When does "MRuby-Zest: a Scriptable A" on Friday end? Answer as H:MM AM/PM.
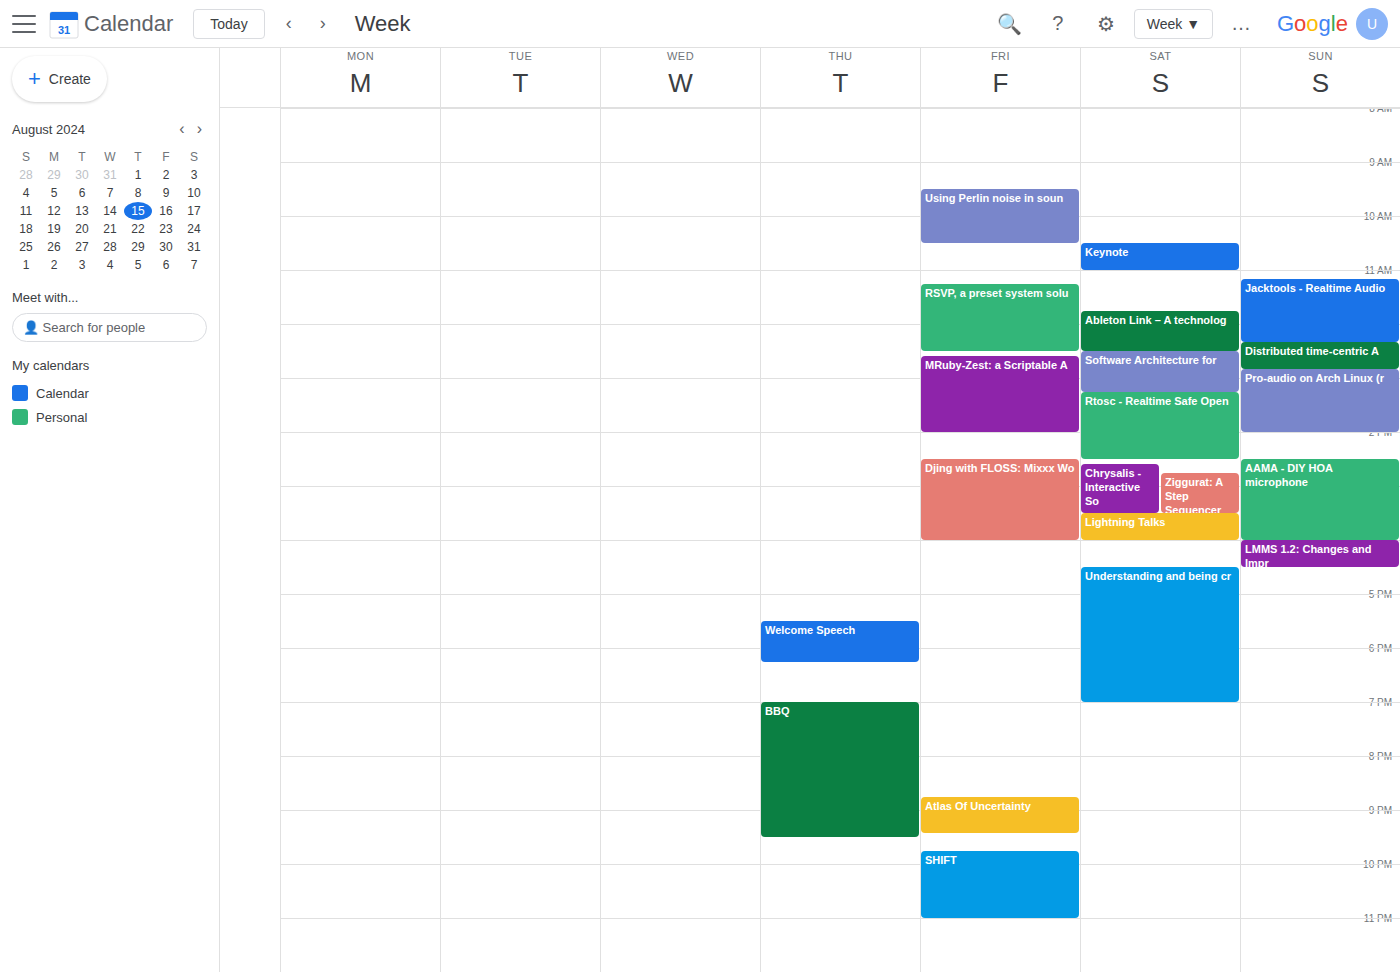
2:00 PM